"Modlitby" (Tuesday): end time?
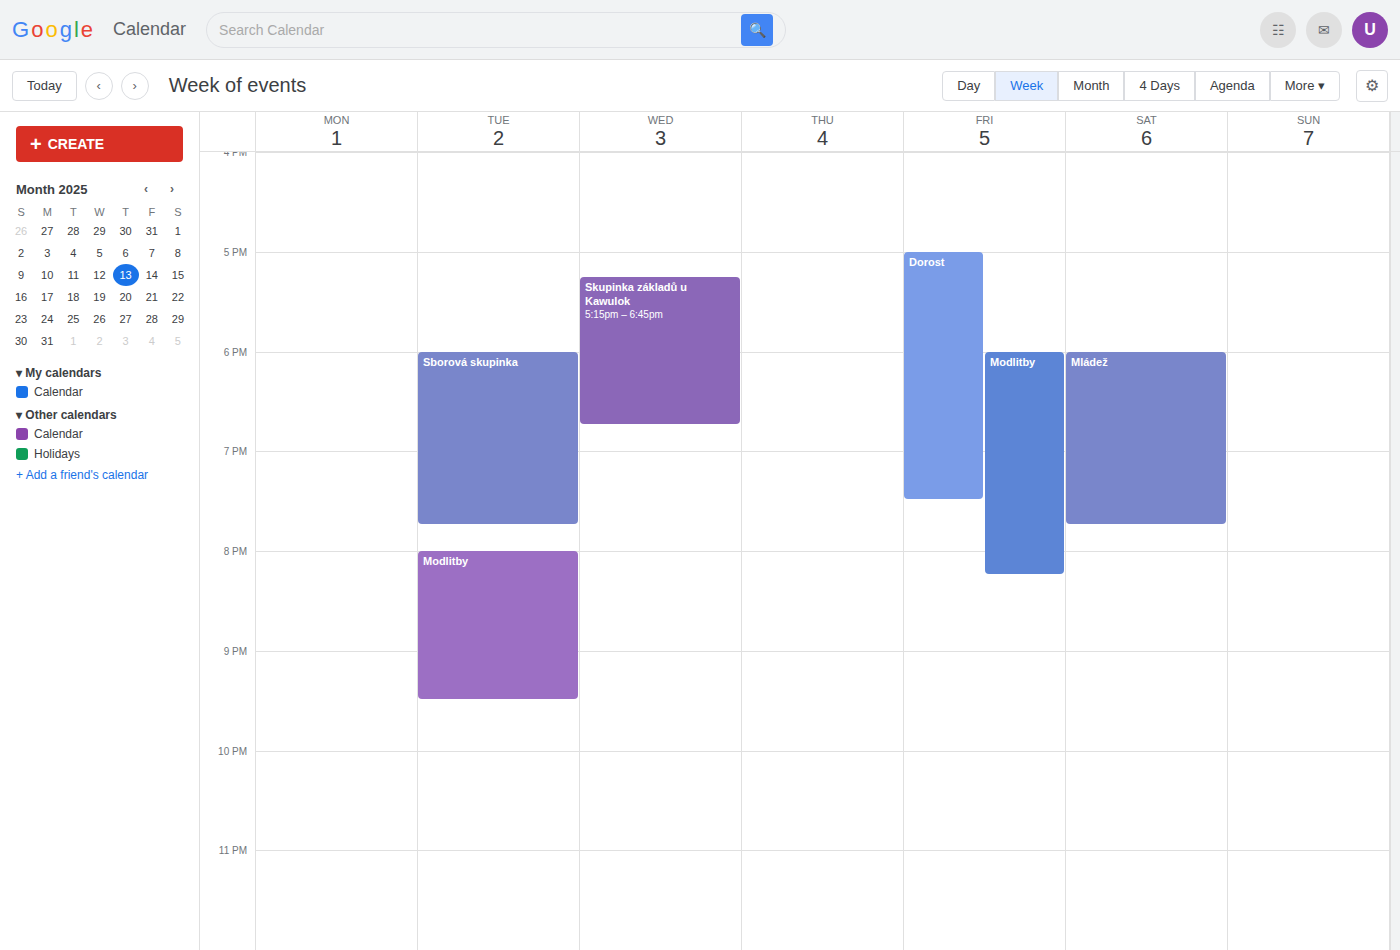
9:30 PM